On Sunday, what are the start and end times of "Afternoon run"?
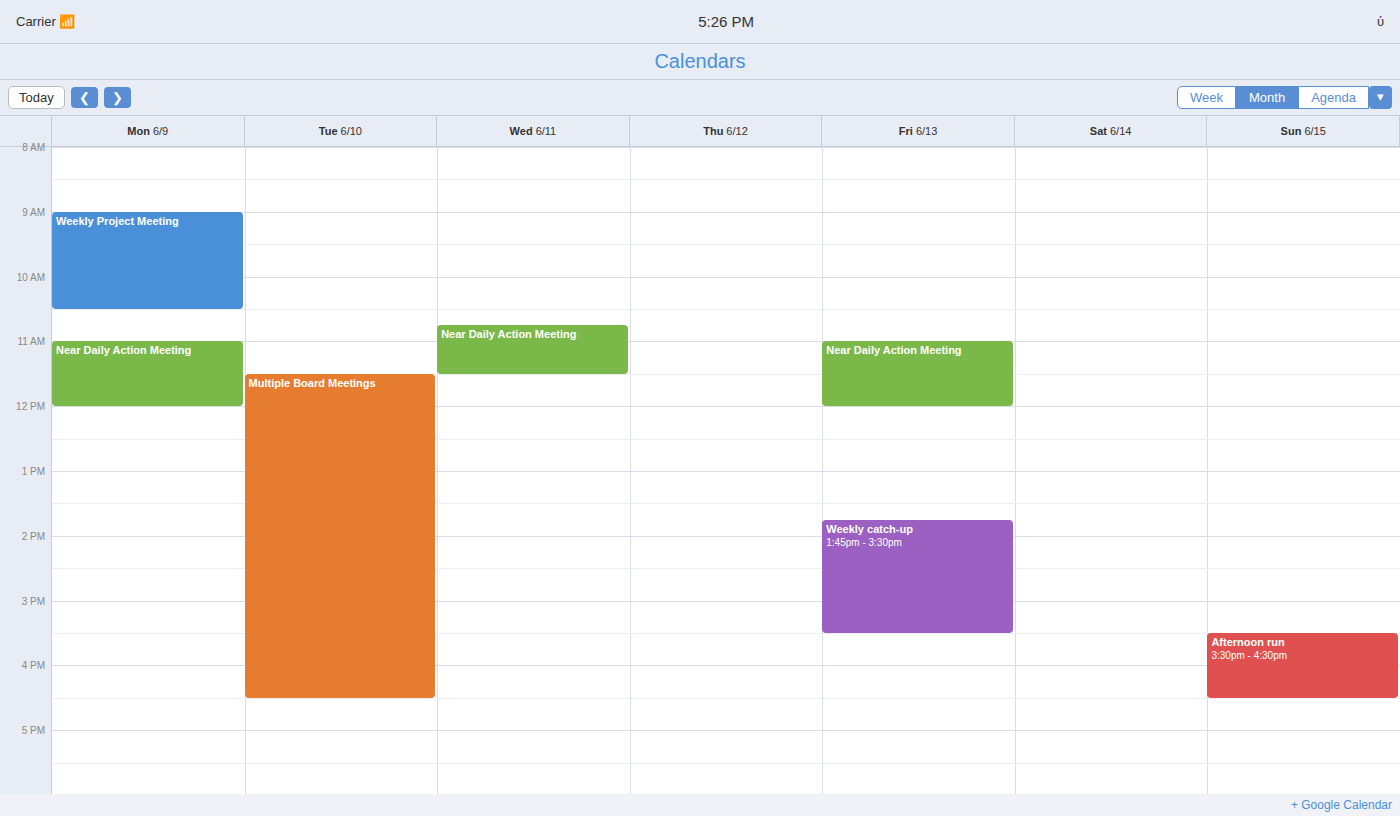
3:30 PM to 4:30 PM